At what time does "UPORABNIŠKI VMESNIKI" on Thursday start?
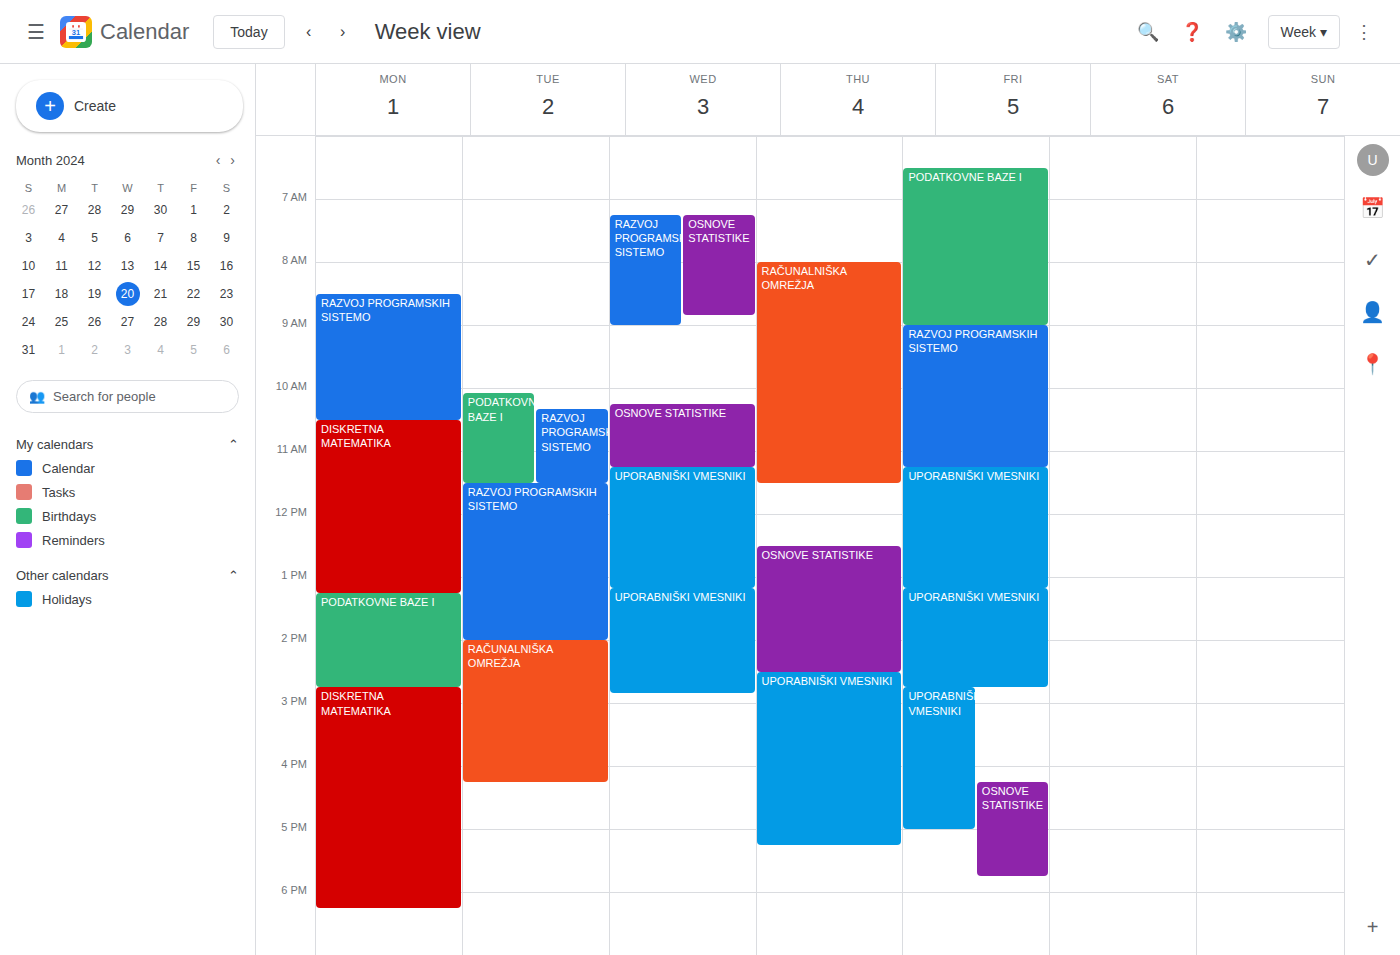
2:30 PM